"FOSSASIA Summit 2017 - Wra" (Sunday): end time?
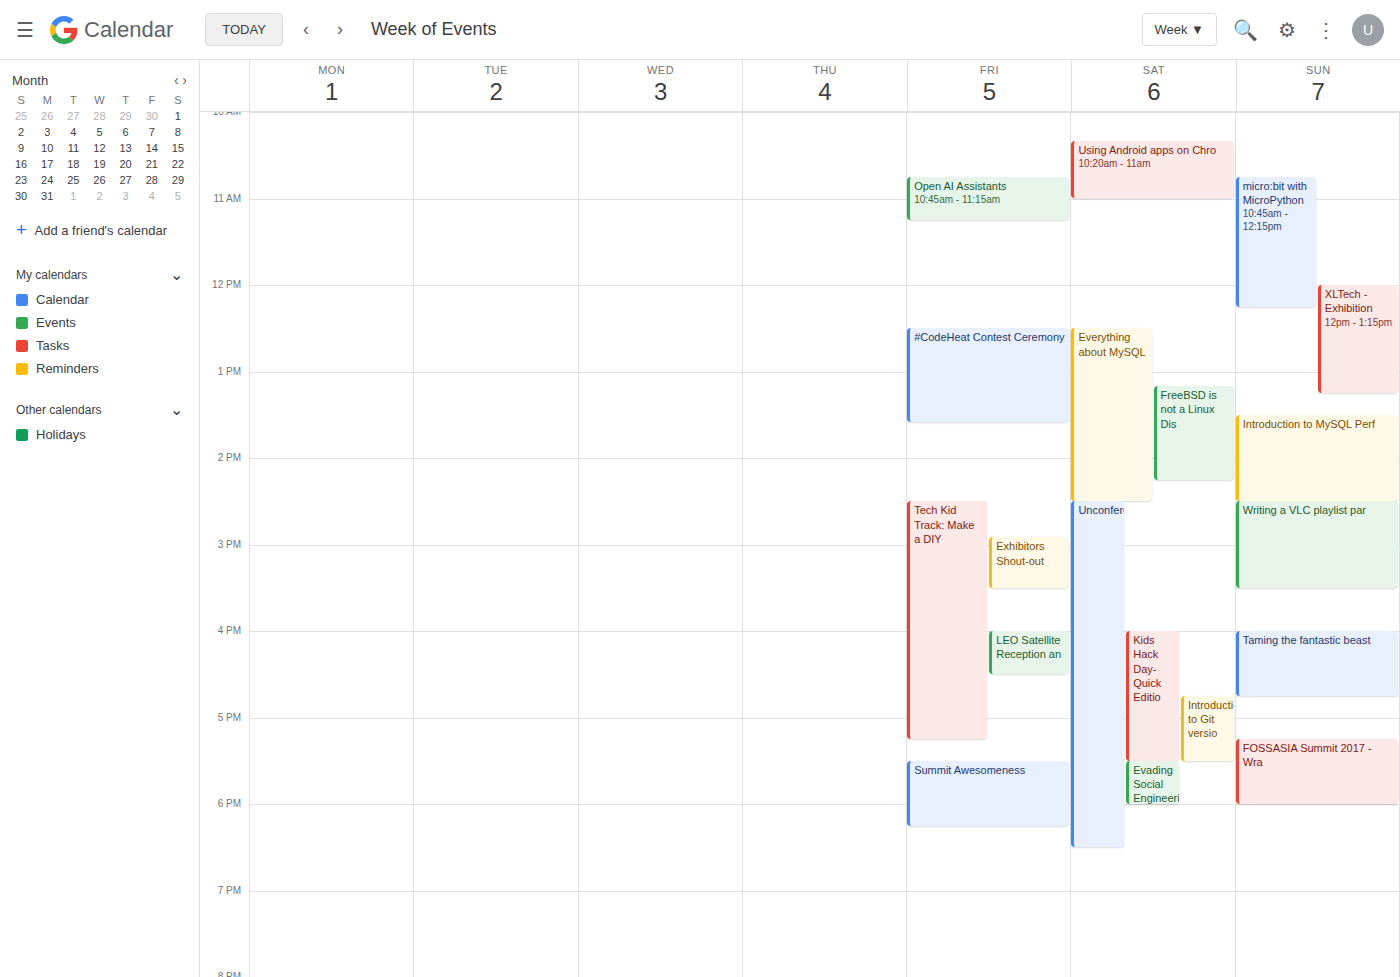
6:00 PM